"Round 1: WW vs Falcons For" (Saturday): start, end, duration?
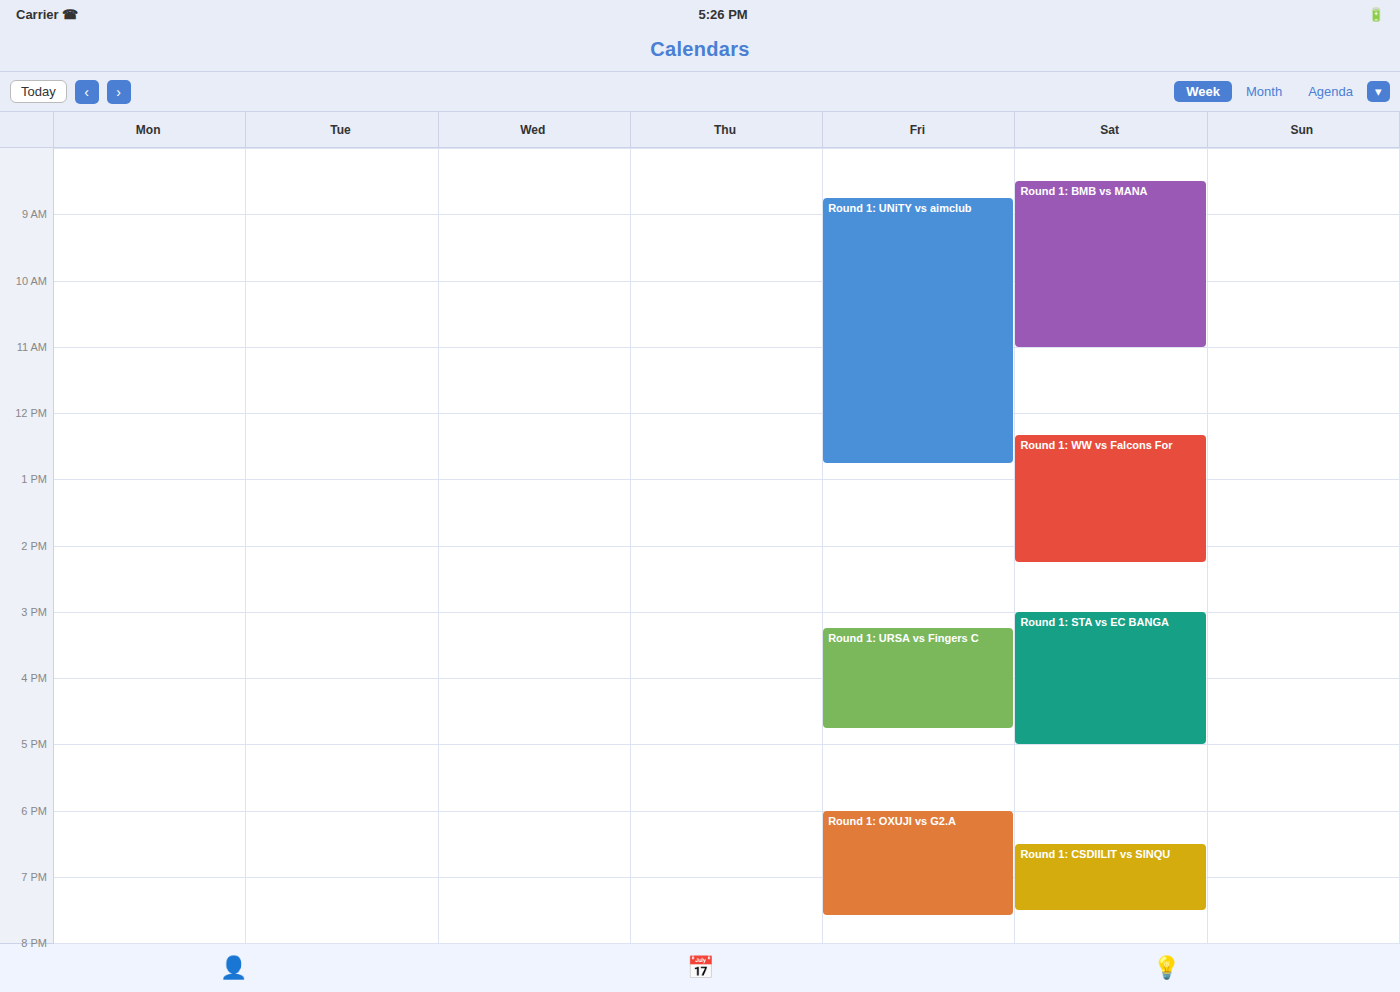
12:20 to 14:15, 1 hour 55 minutes